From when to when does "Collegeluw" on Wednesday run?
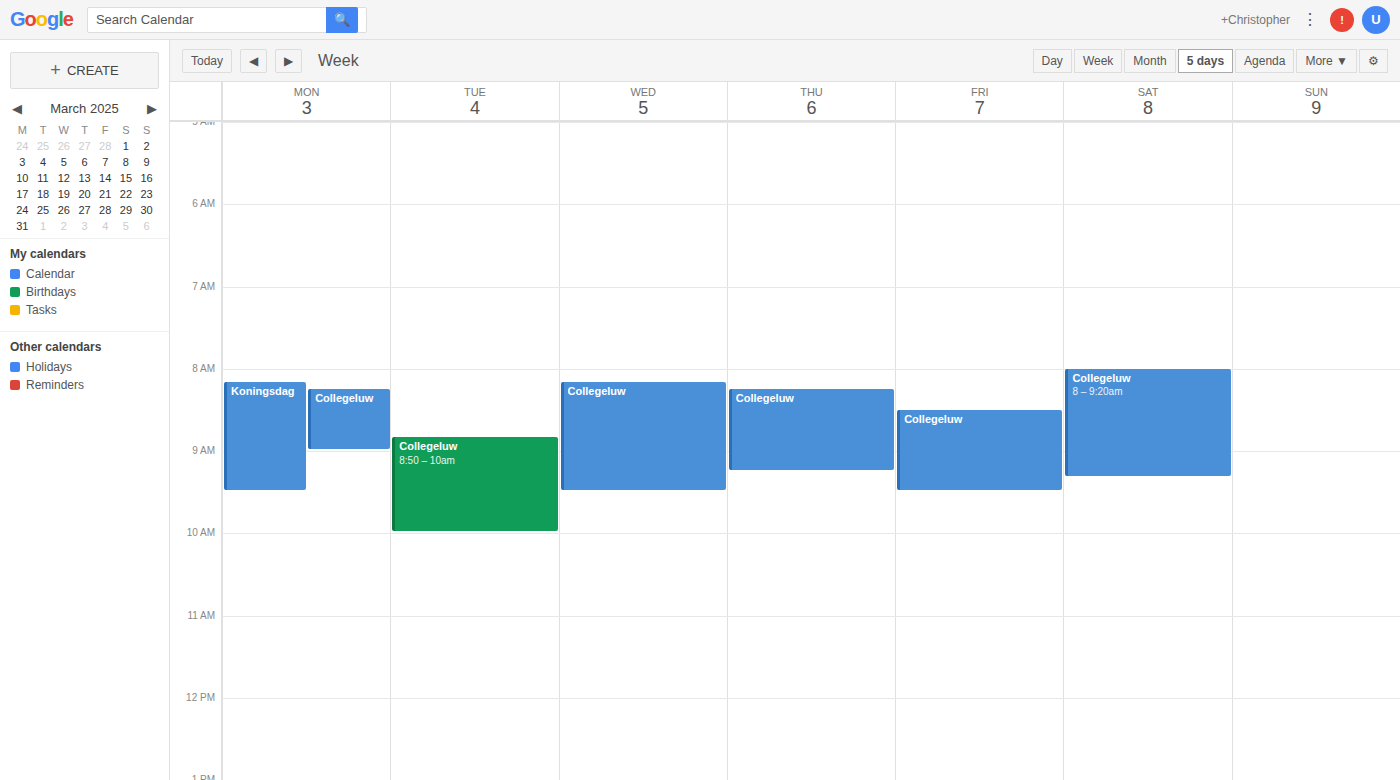
8:10 AM to 9:30 AM